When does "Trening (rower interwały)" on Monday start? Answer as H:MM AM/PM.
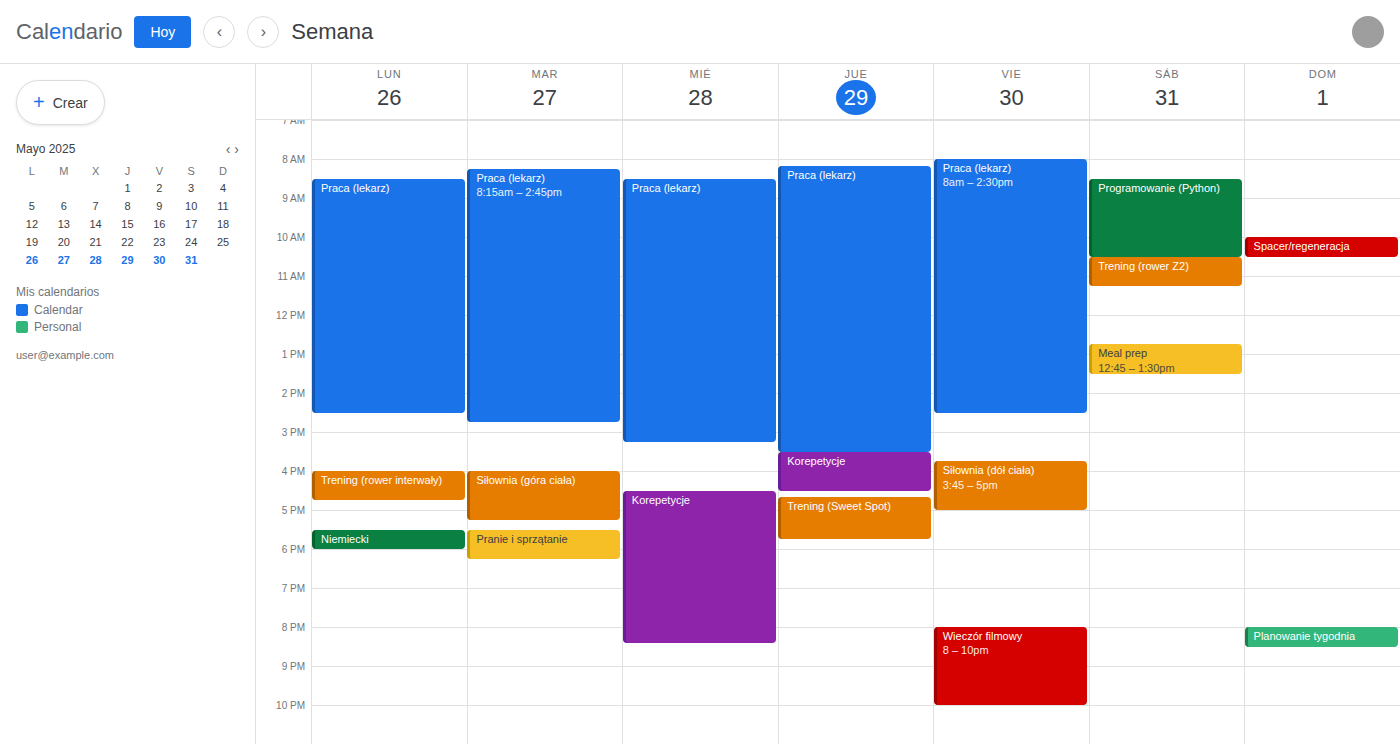
4:00 PM